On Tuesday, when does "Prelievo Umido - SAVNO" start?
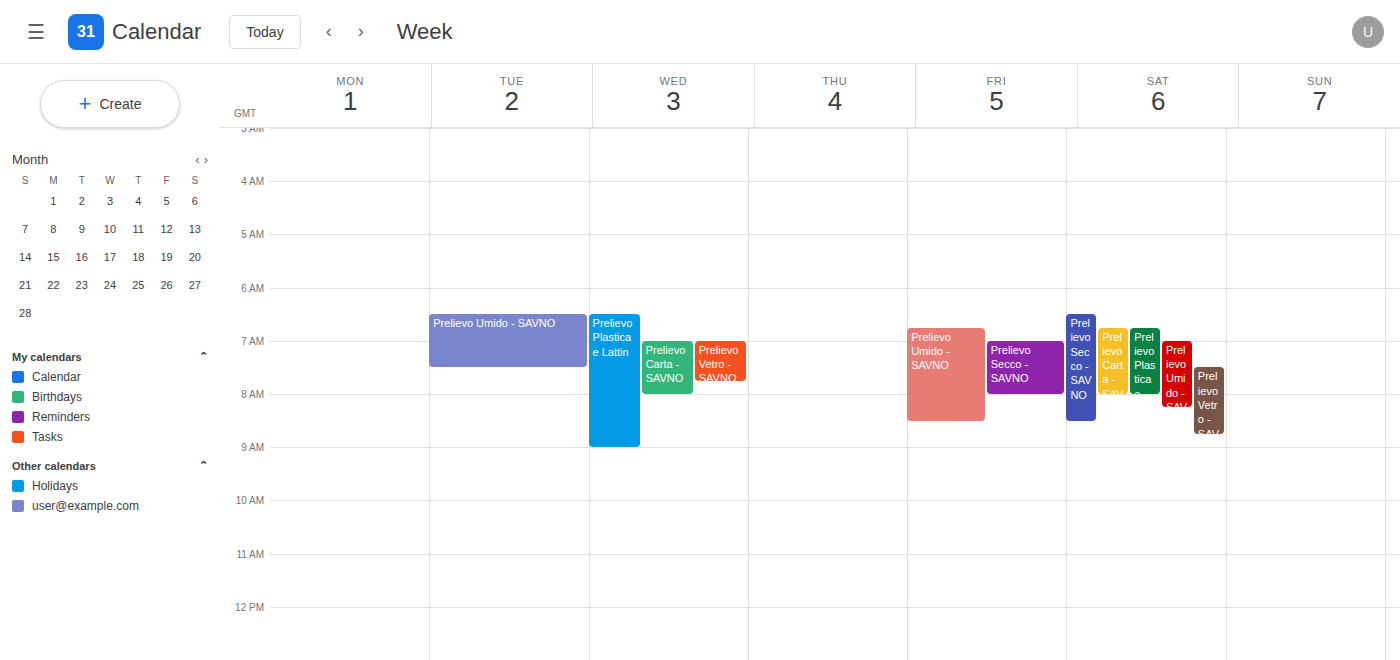
6:30 AM